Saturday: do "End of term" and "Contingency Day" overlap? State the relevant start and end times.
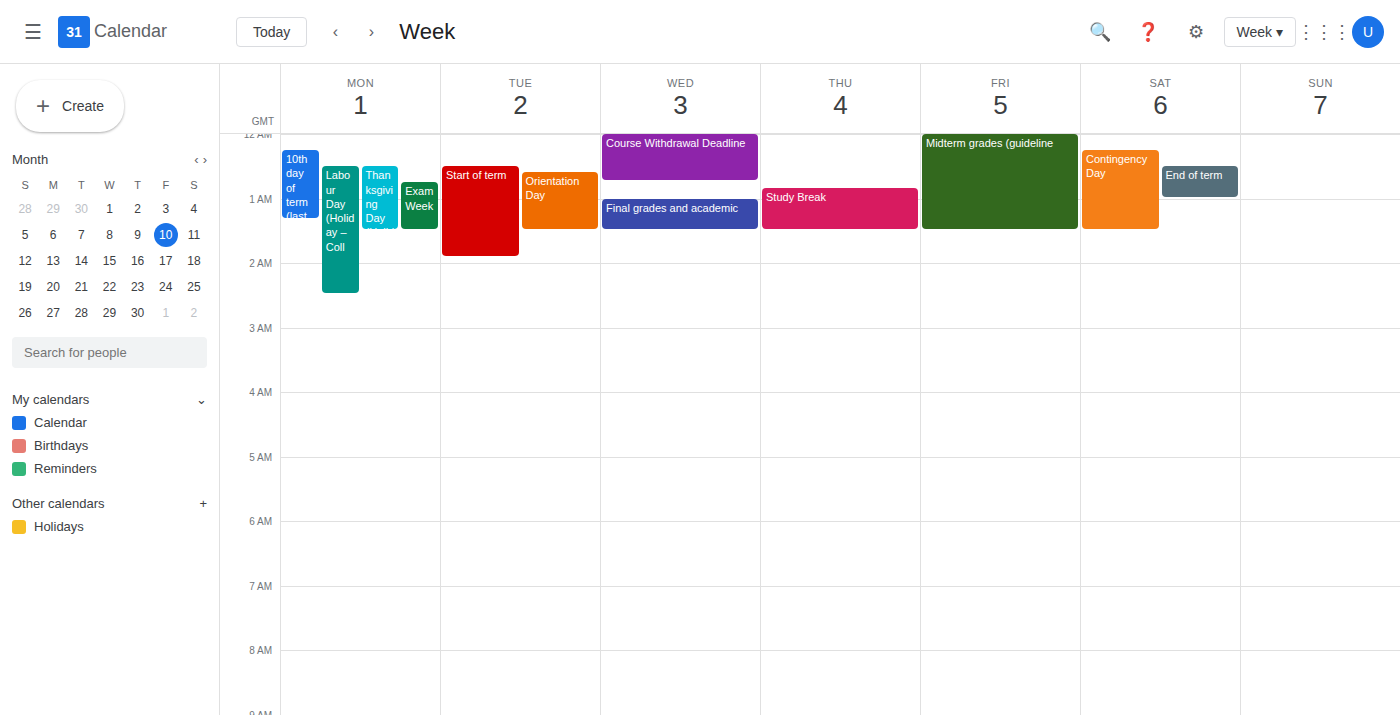
"End of term" runs 12:30 AM to 1:00 AM, inside "Contingency Day" -- they overlap.